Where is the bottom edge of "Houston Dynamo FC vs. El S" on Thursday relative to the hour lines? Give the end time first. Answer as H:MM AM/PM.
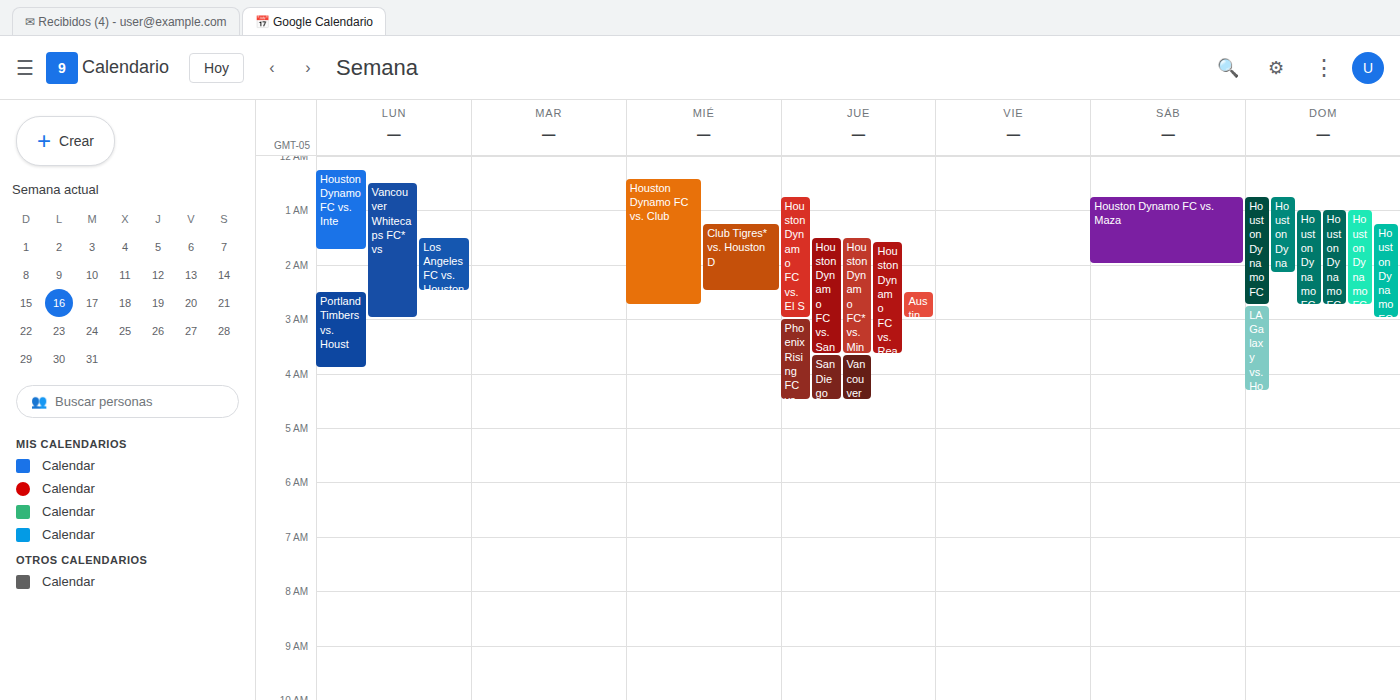
3:00 AM -- exactly on the 3 AM line.